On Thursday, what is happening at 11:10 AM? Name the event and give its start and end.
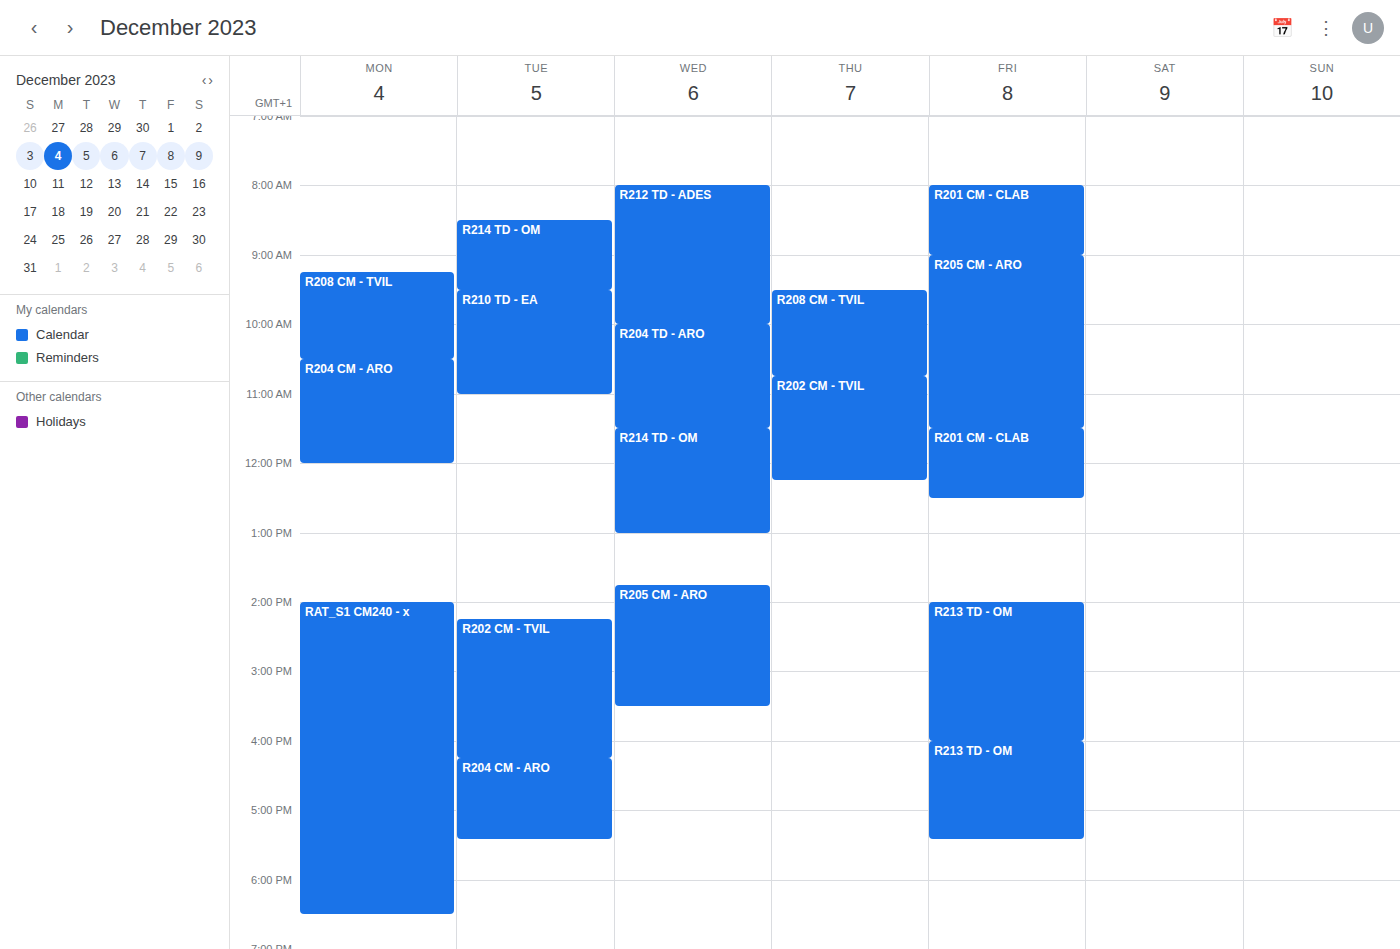
"R202 CM - TVIL", 10:45 AM to 12:15 PM